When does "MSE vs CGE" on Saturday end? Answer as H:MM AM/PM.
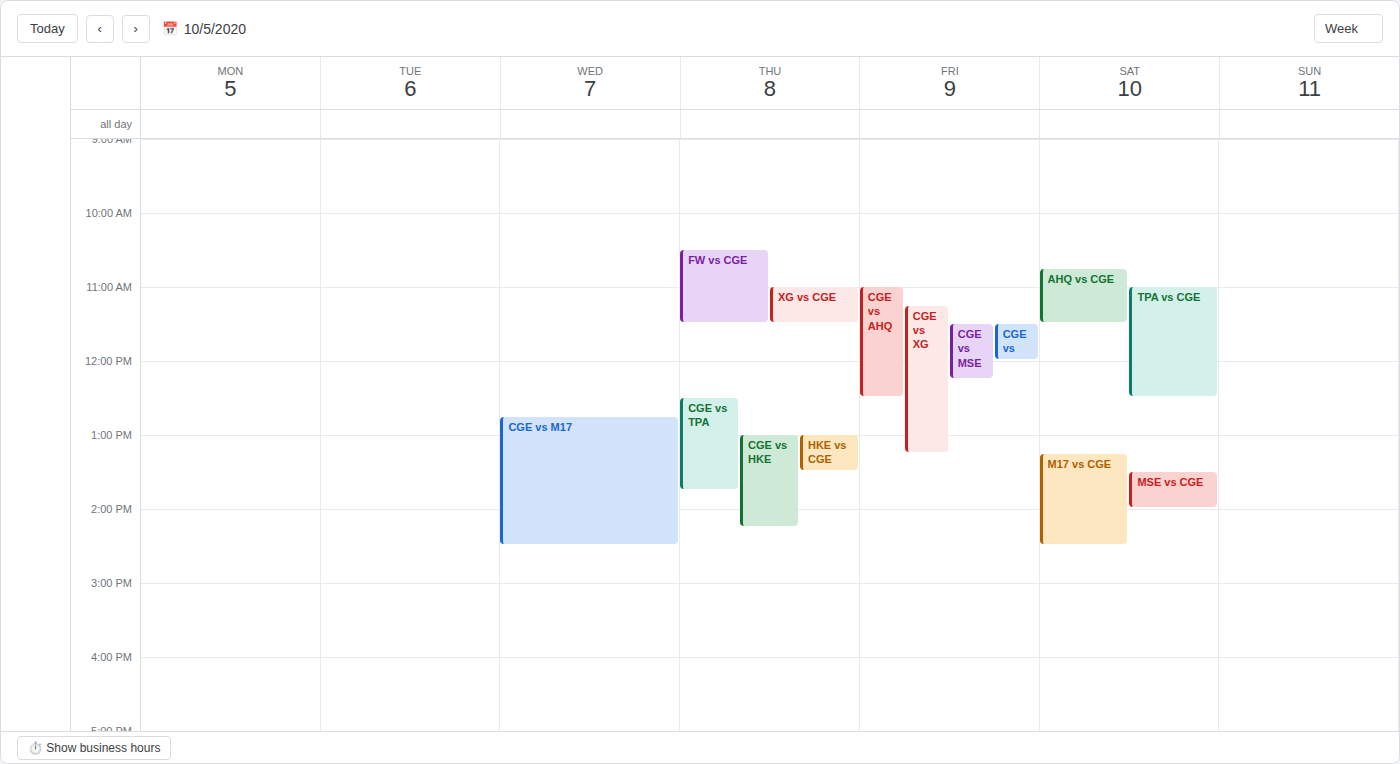
2:00 PM